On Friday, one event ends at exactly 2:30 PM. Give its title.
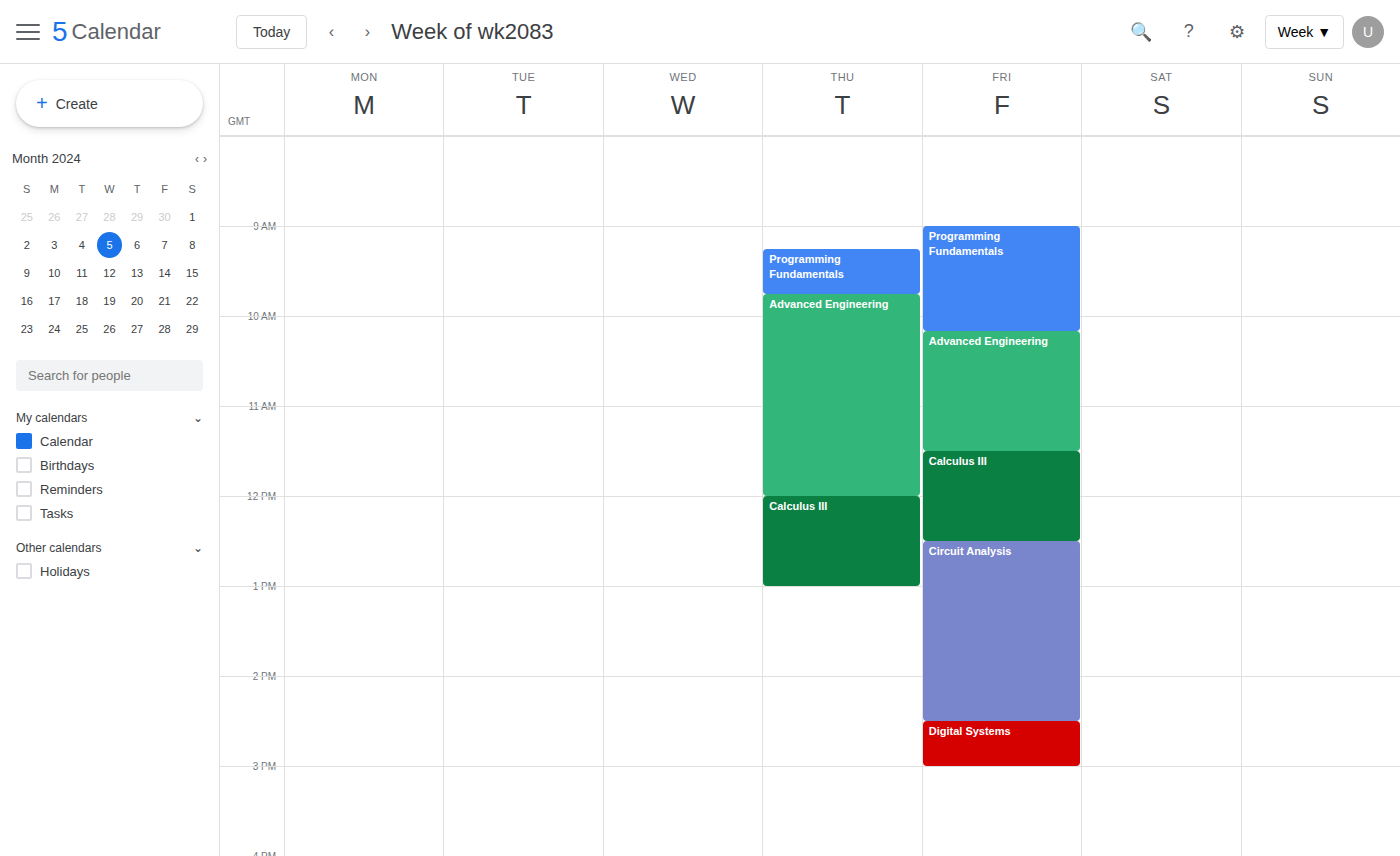
"Circuit Analysis"